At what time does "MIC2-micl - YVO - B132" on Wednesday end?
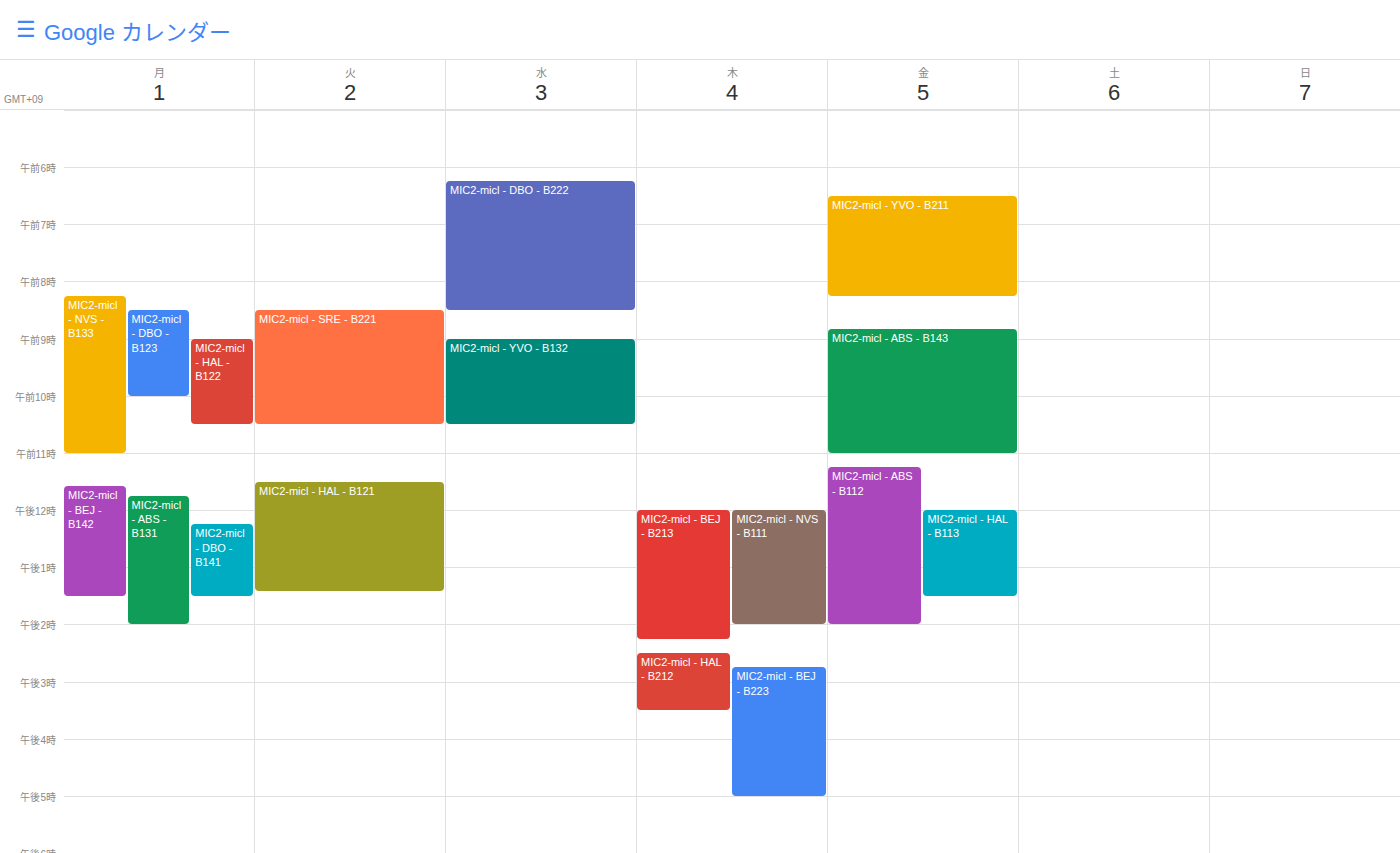
10:30